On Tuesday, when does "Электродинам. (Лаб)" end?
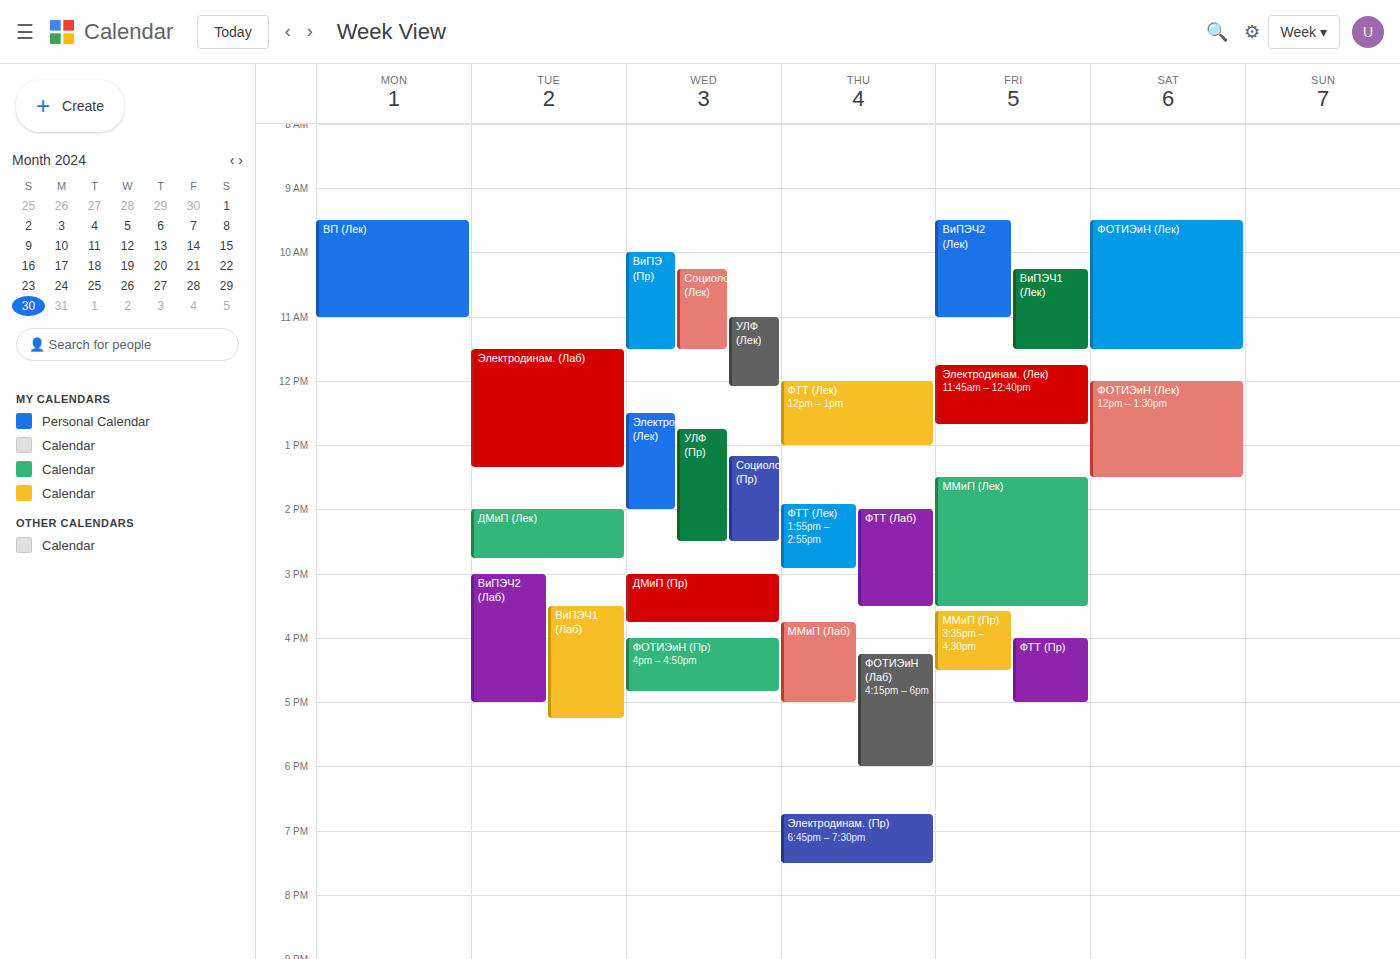
1:20 PM